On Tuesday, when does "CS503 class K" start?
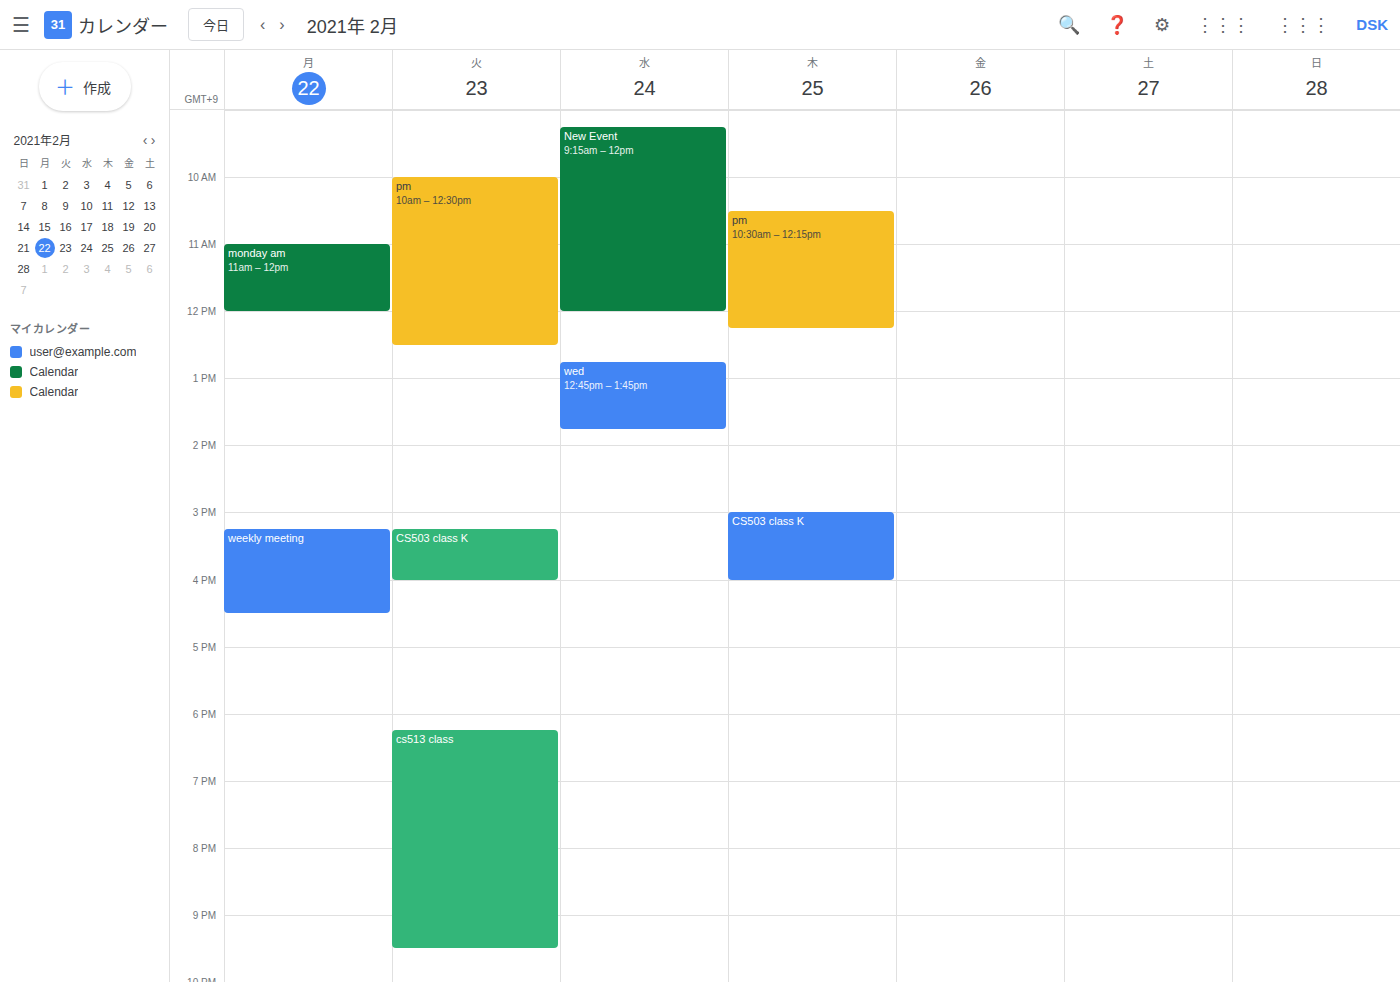
3:15 PM